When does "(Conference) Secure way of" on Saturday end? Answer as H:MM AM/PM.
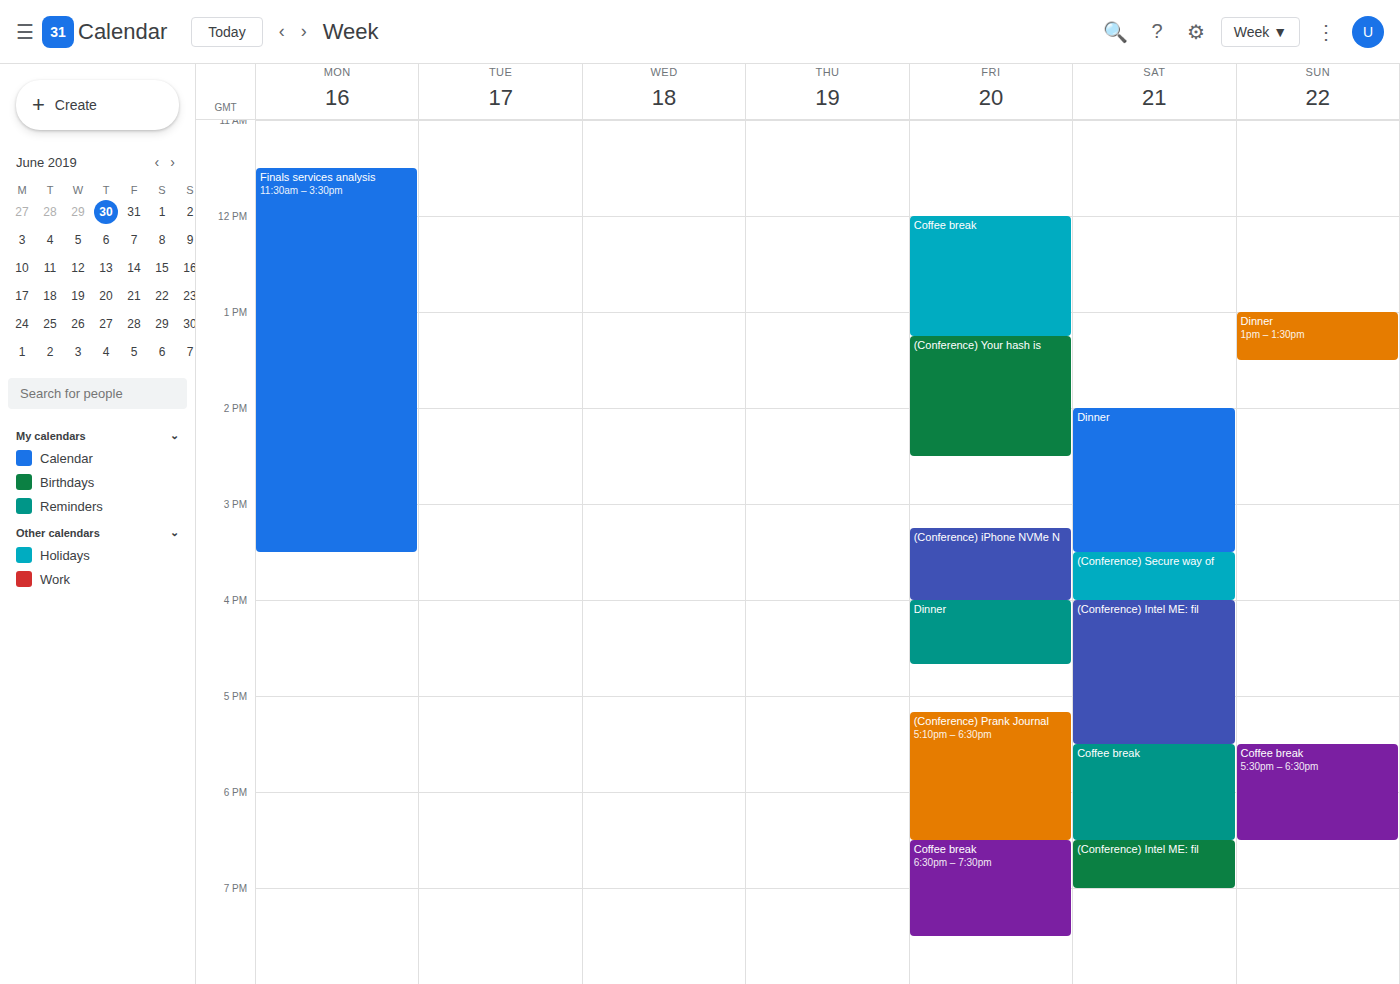
4:00 PM